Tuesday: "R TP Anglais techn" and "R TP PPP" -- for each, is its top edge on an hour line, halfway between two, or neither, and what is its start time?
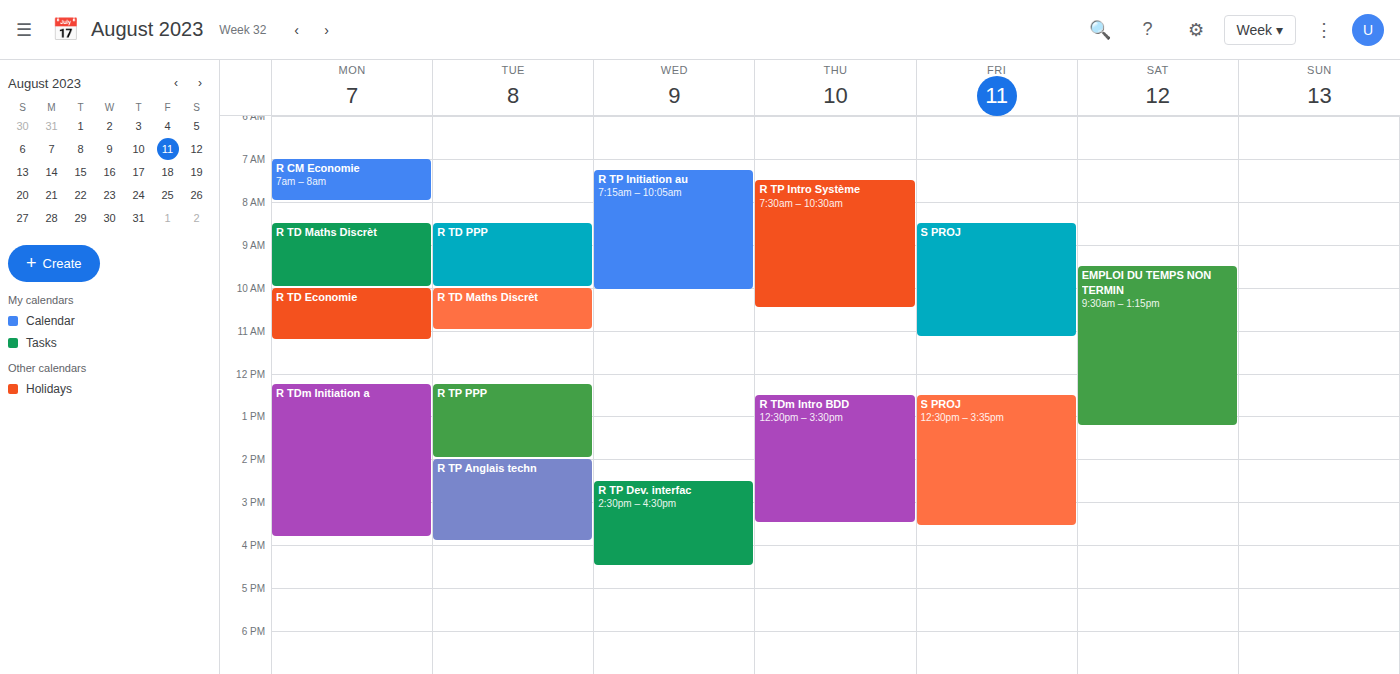
"R TP Anglais techn": 2:00 PM, exactly on the 2 PM line. "R TP PPP": 12:15 PM, neither: a quarter of the way from the 12 PM line to the 1 PM line.